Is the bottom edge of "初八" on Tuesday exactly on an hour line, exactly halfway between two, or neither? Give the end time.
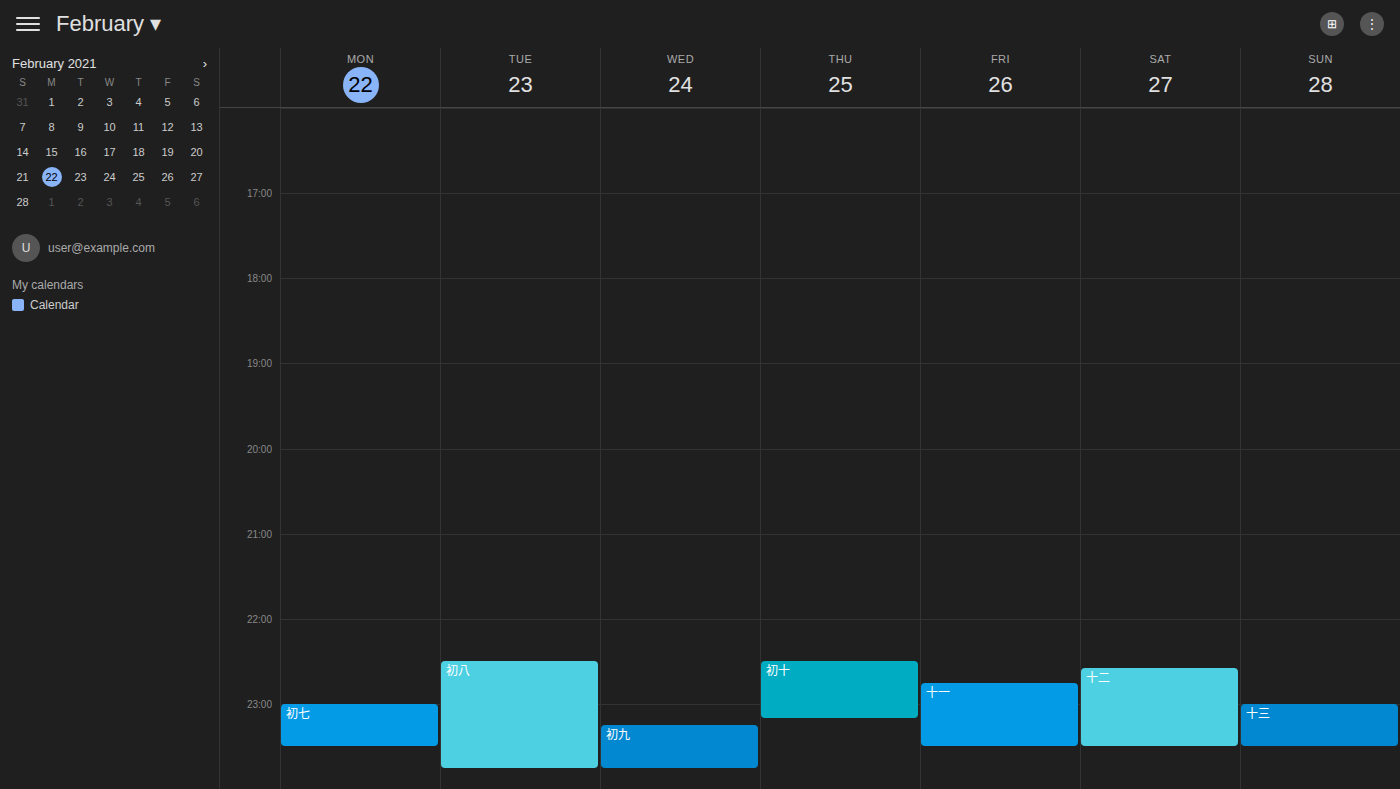
11:45 PM -- neither: three quarters of the way from the 11 PM line to the 12 AM line.